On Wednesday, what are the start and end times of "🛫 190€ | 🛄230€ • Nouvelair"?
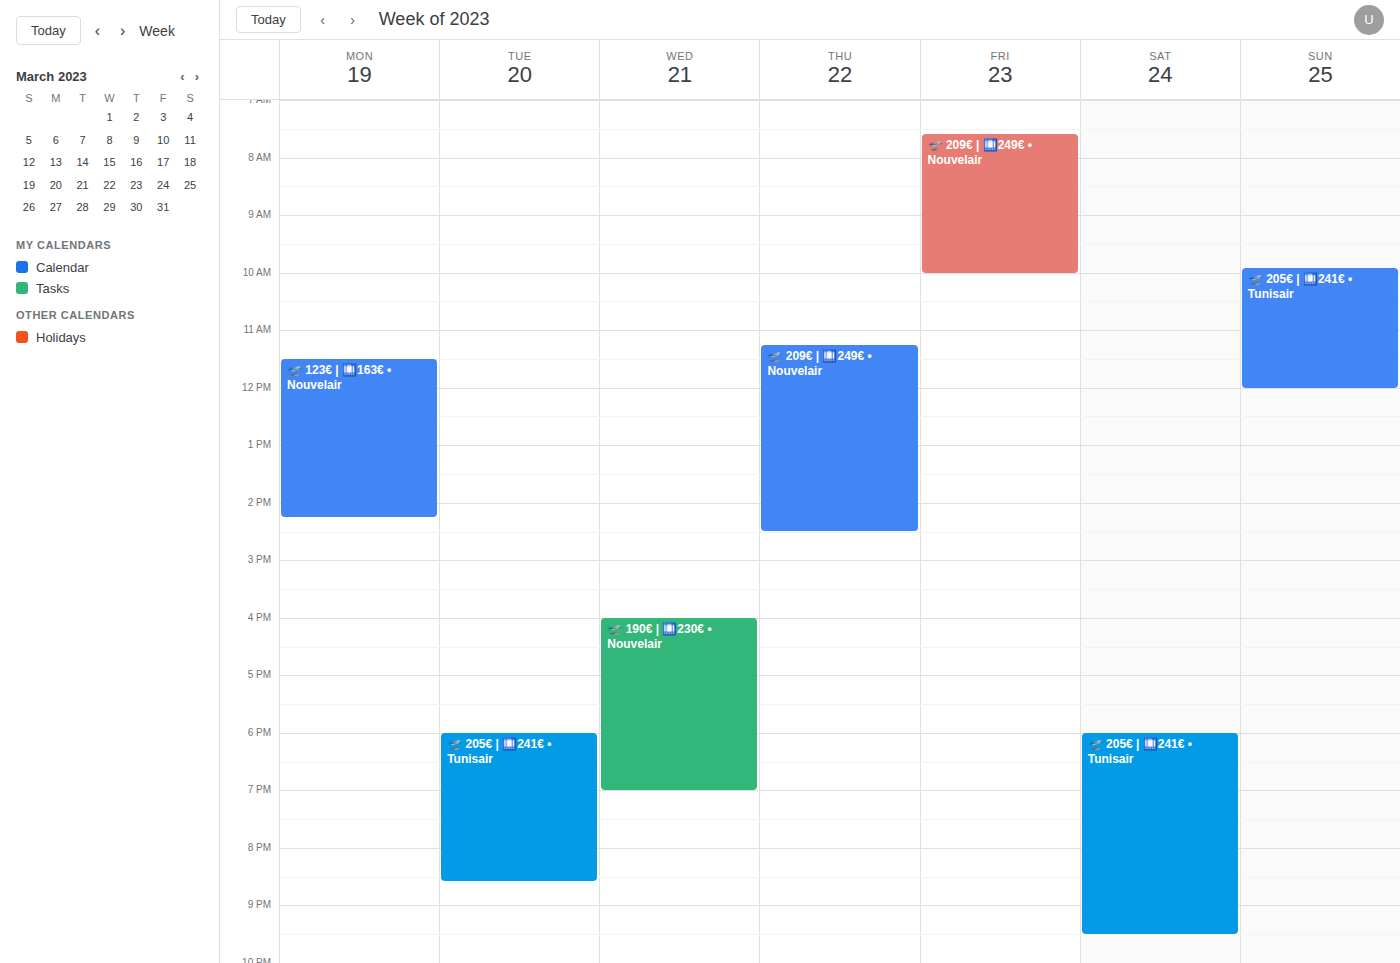
4:00 PM to 7:00 PM